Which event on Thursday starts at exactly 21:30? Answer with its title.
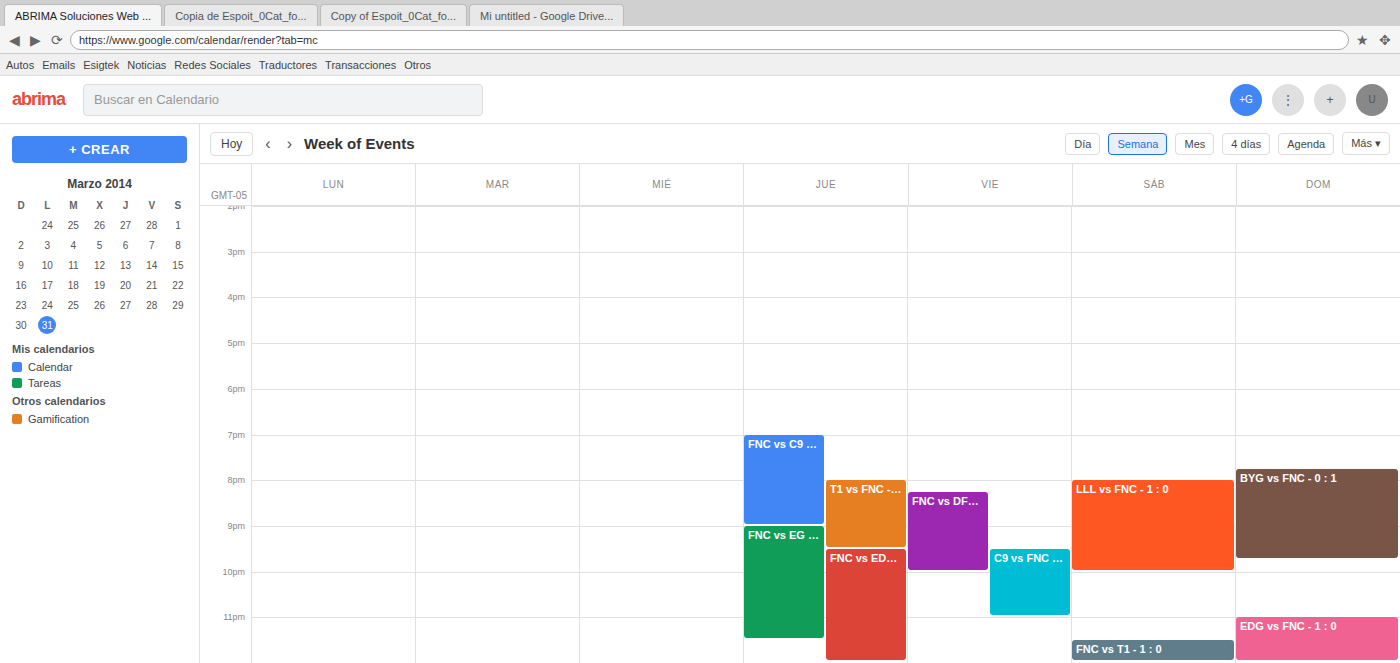
"FNC vs EDG - 0 : 1"